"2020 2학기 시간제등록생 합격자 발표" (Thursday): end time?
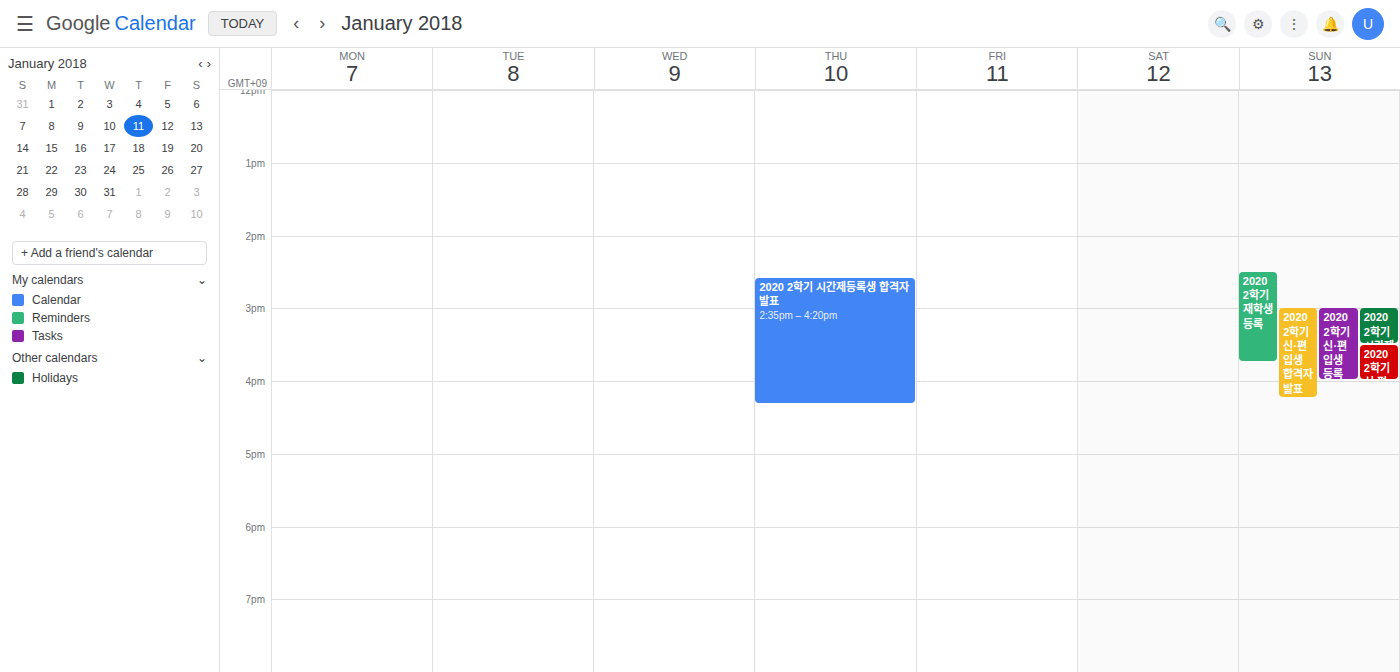
4:20 PM